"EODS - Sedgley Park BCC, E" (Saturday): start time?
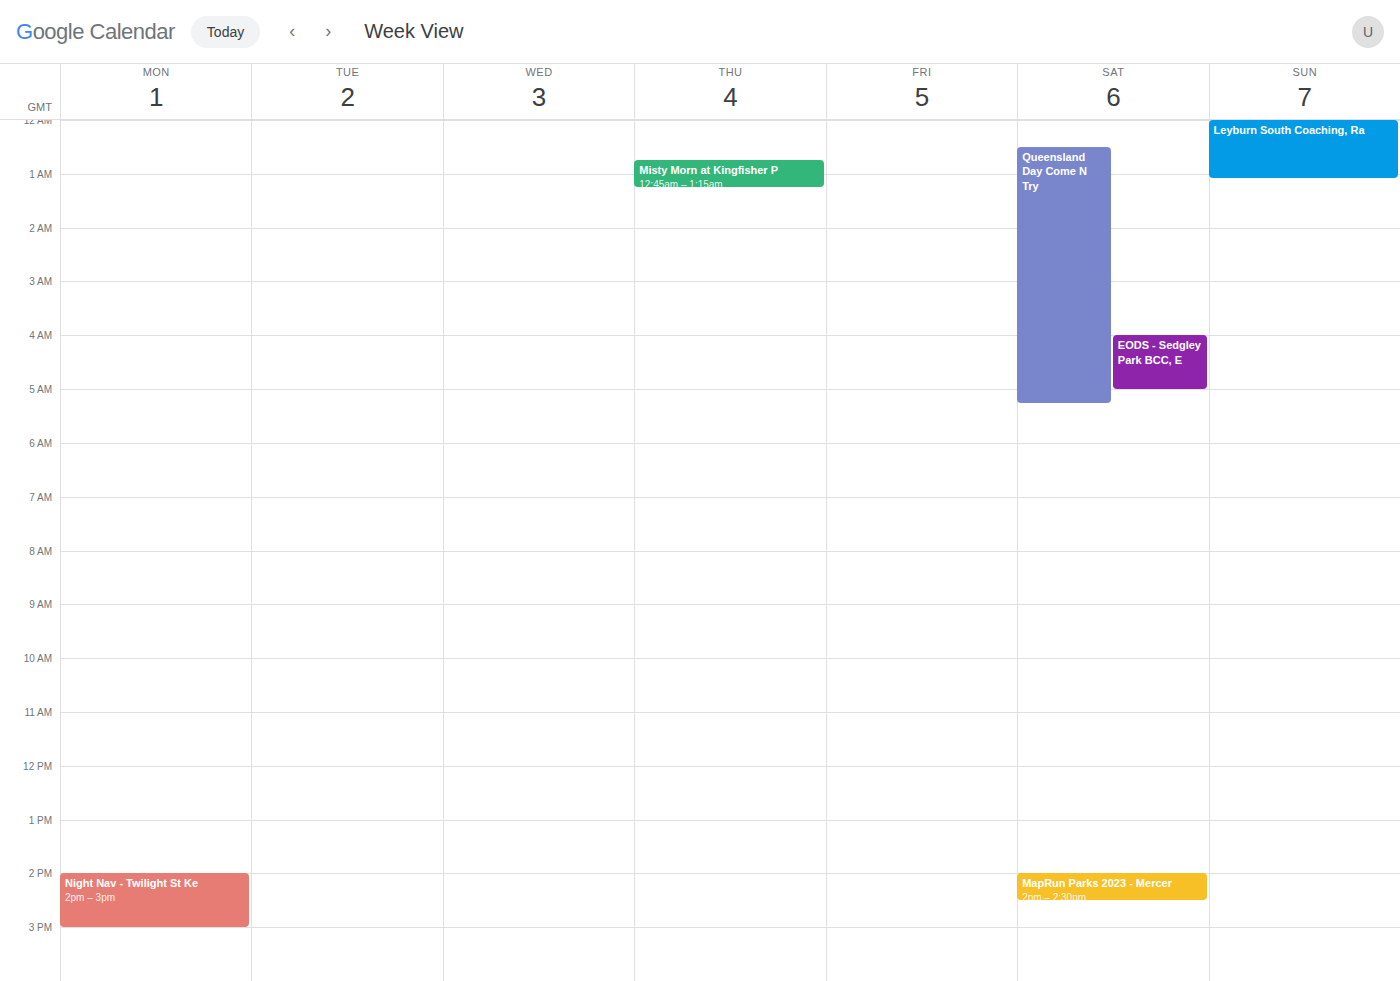
4:00 AM